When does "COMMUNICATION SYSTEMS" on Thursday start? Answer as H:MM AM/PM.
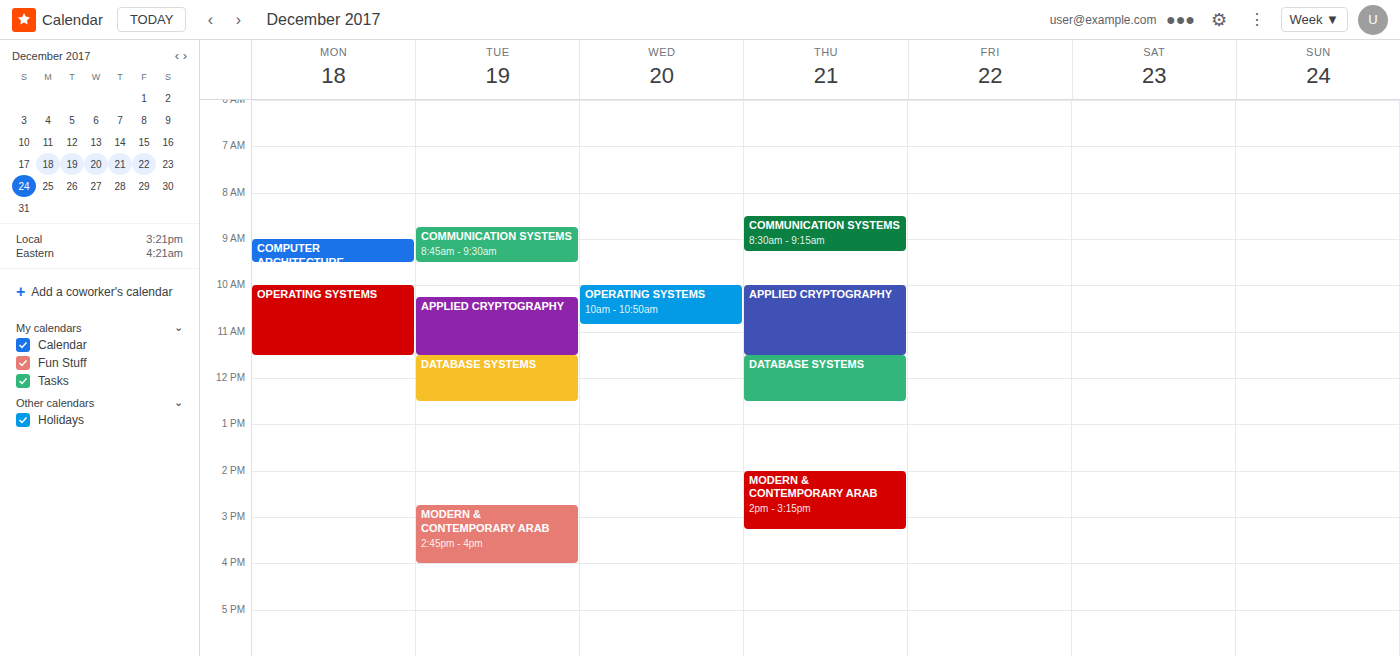
8:30 AM